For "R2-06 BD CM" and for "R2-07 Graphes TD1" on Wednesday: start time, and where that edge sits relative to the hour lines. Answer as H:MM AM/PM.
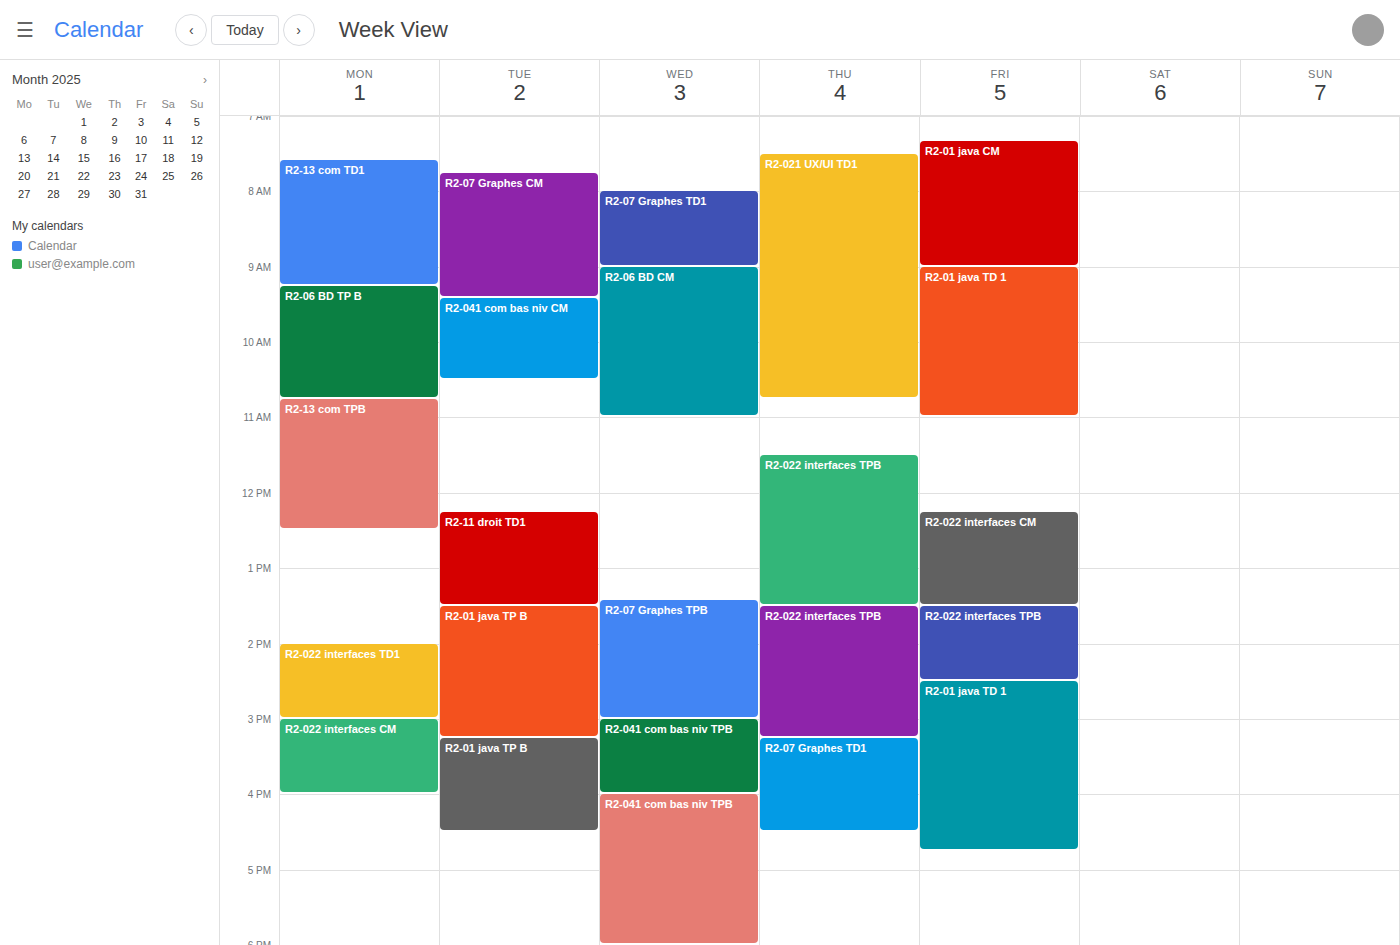
"R2-06 BD CM": 9:00 AM, exactly on the 9 AM line. "R2-07 Graphes TD1": 8:00 AM, exactly on the 8 AM line.